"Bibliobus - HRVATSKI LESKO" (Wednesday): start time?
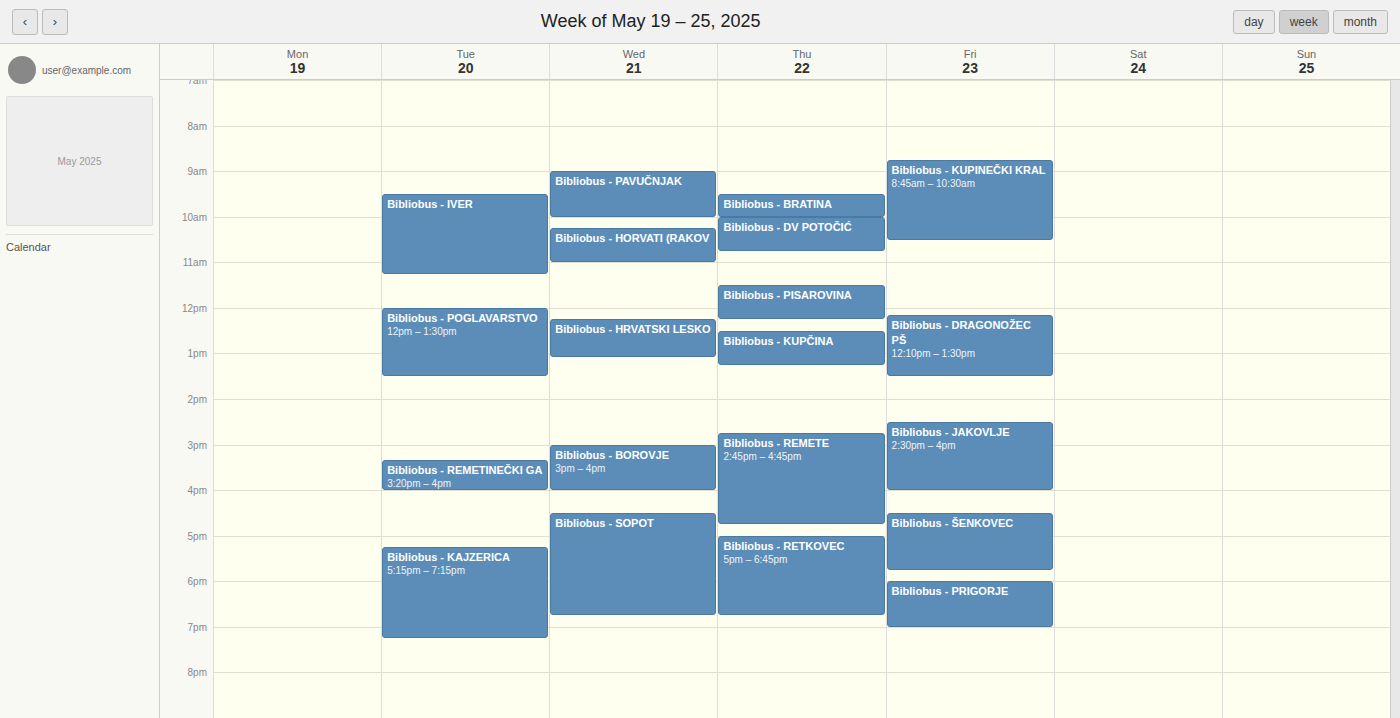
12:15 PM